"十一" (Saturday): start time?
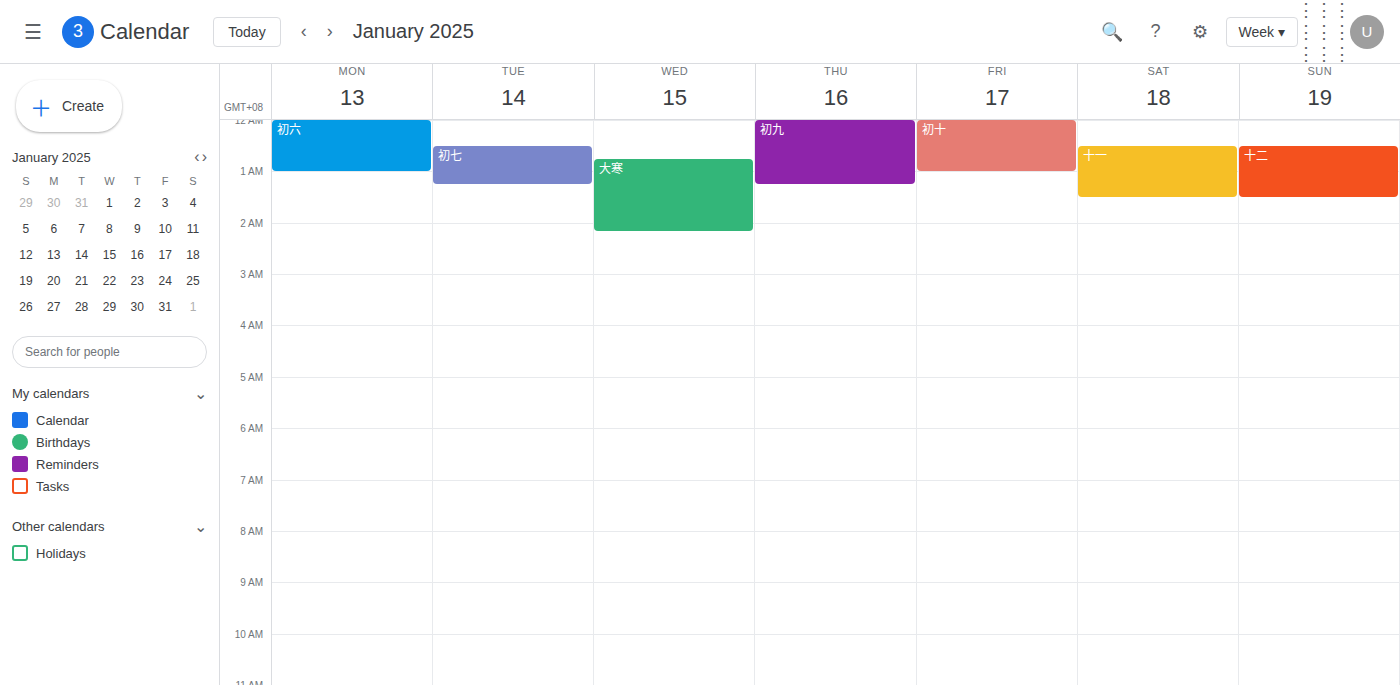
00:30